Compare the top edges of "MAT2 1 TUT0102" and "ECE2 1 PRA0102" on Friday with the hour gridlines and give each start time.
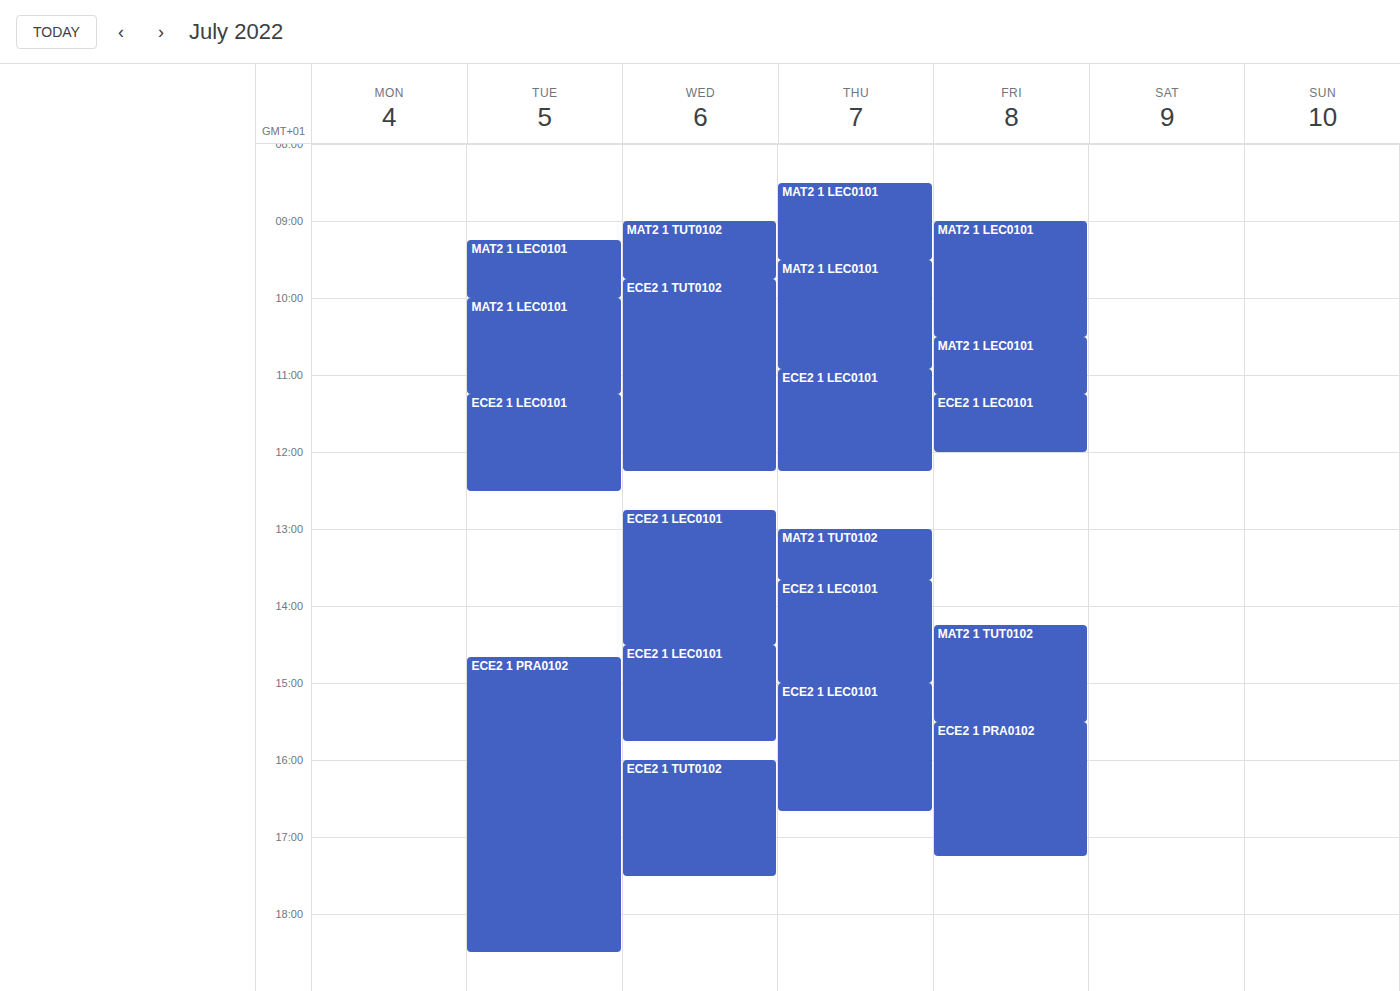
"MAT2 1 TUT0102": 14:15, neither: a quarter of the way from the 14:00 line to the 15:00 line. "ECE2 1 PRA0102": 15:30, halfway between the 15:00 and 16:00 lines.